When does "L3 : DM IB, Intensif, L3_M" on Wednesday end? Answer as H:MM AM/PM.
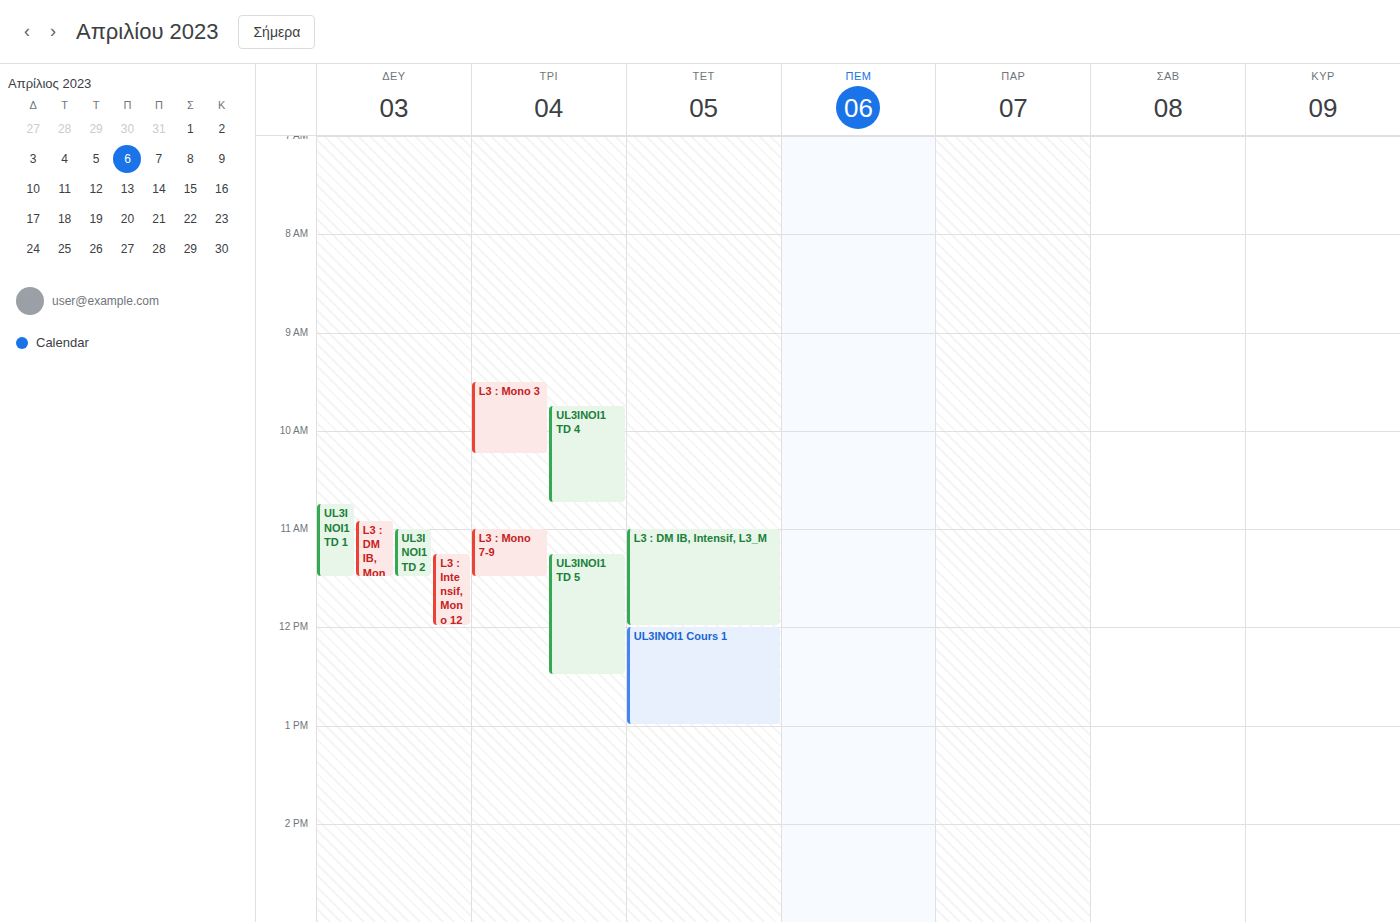
12:00 PM